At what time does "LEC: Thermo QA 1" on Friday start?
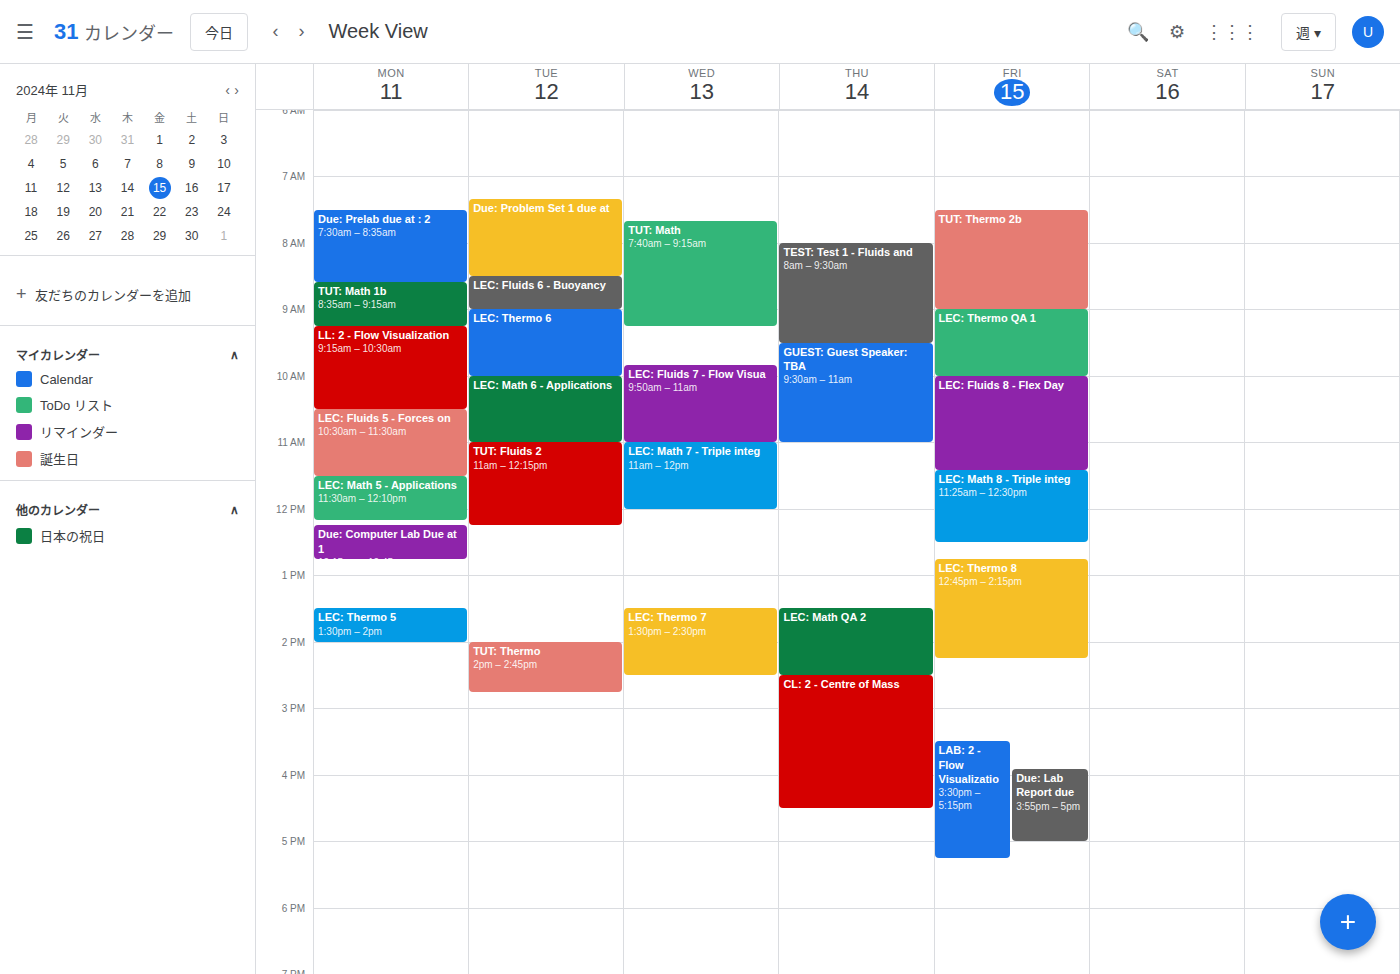
9:00 AM